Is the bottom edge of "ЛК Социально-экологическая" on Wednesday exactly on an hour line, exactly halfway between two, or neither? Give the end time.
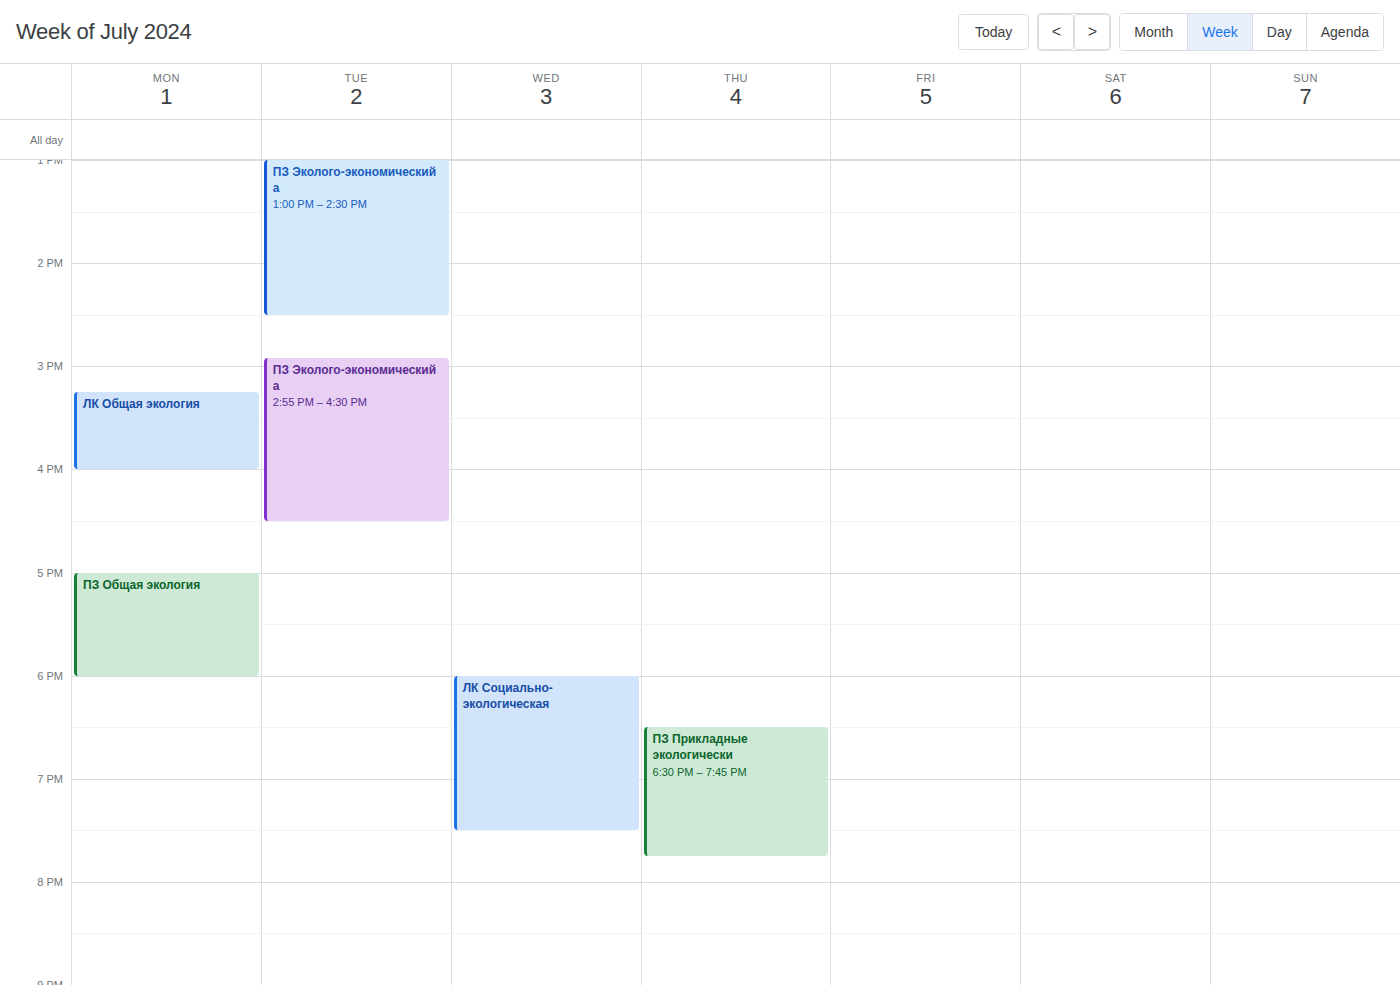
19:30 -- halfway between the 19:00 and 20:00 lines.